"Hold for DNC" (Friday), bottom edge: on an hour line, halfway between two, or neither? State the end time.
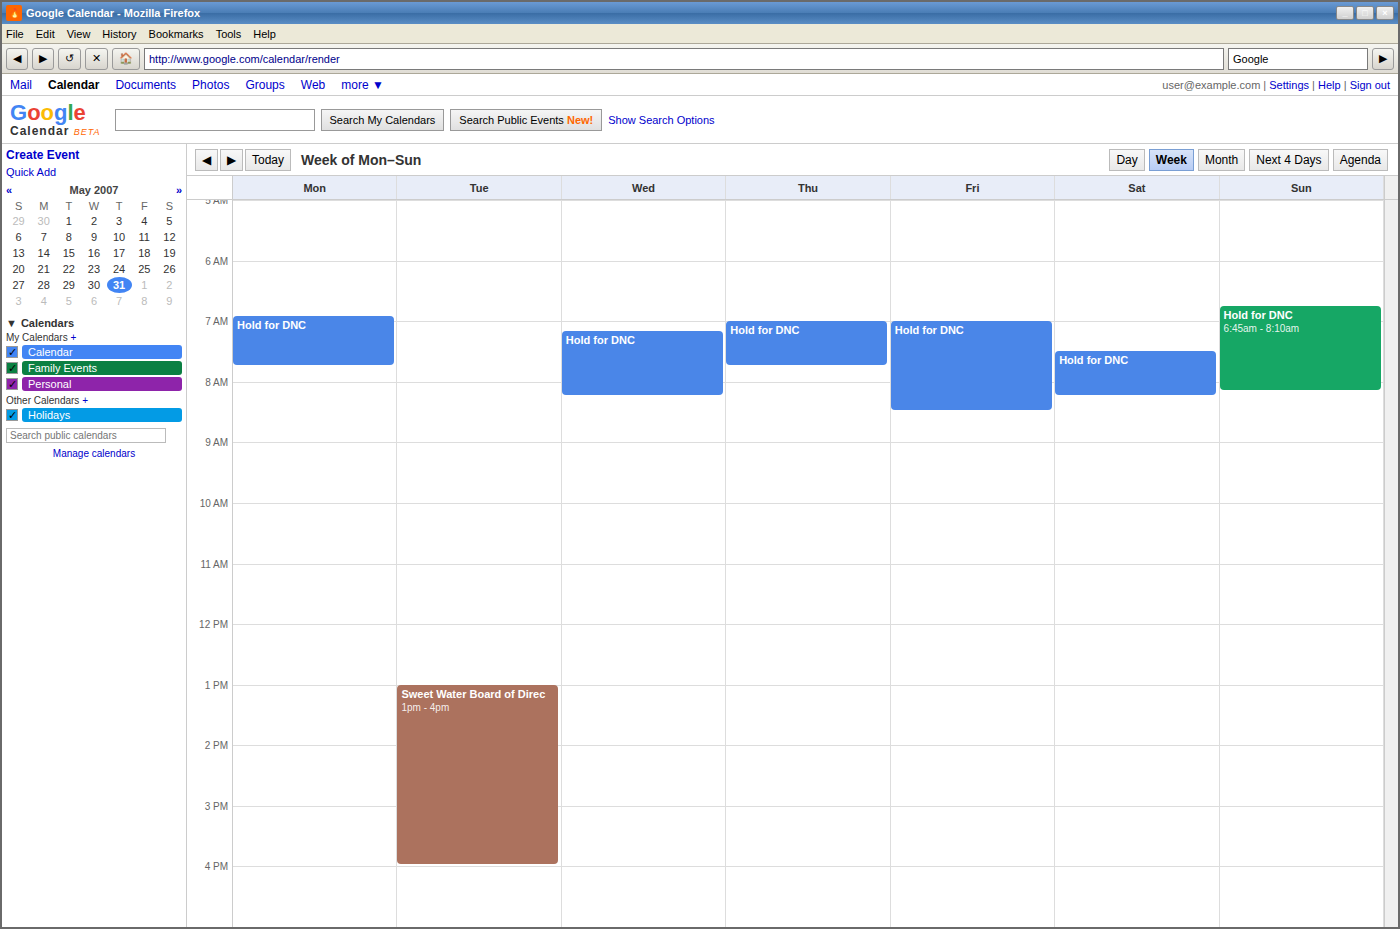
8:30 AM -- halfway between the 8 AM and 9 AM lines.